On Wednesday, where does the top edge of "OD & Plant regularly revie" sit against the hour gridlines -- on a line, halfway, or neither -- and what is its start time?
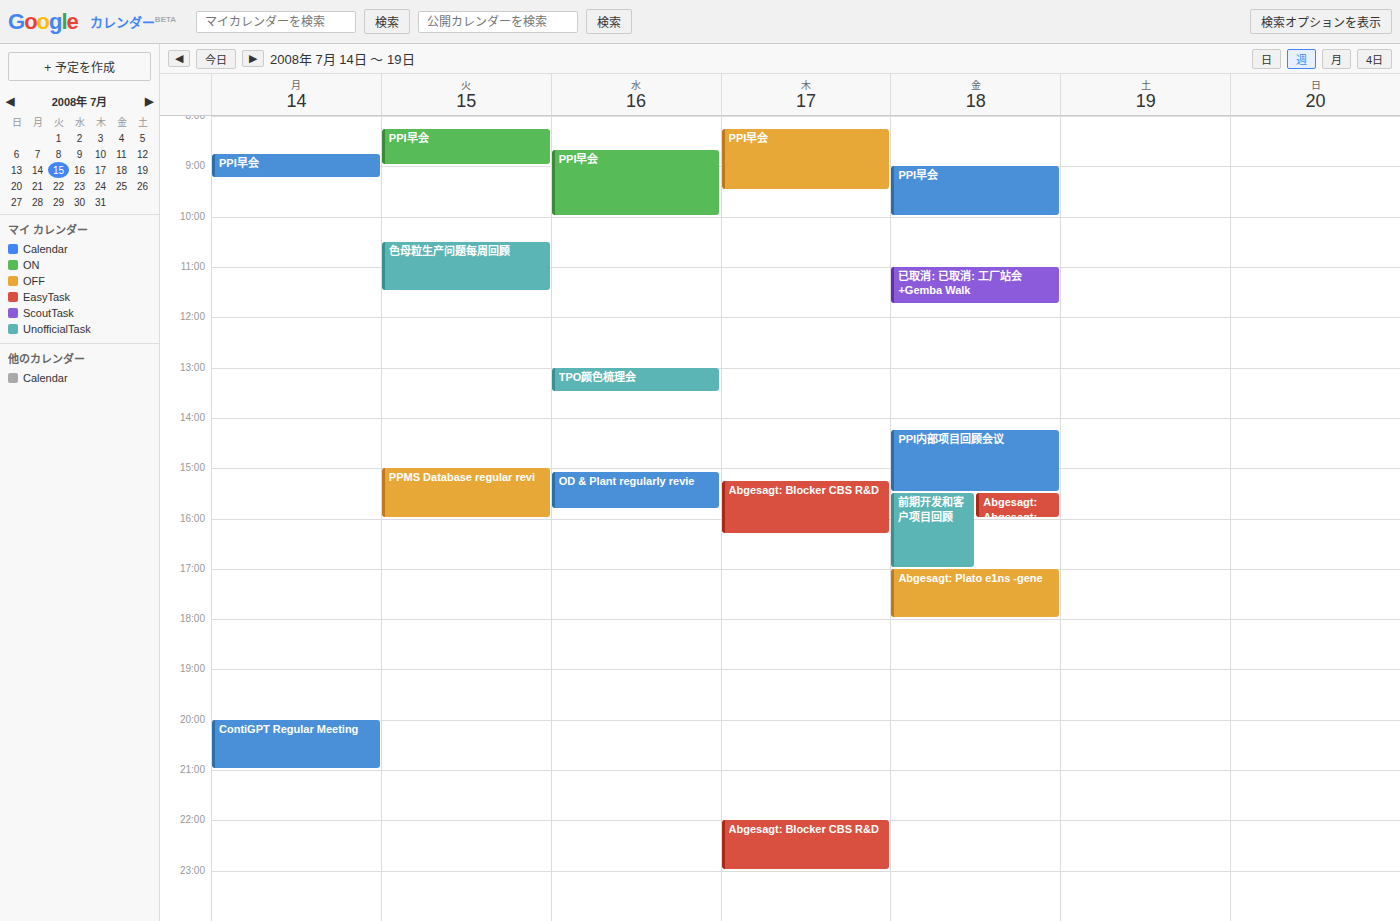
3:05 PM -- neither: 5 minutes below the 3 PM line and 55 minutes above the 4 PM line.